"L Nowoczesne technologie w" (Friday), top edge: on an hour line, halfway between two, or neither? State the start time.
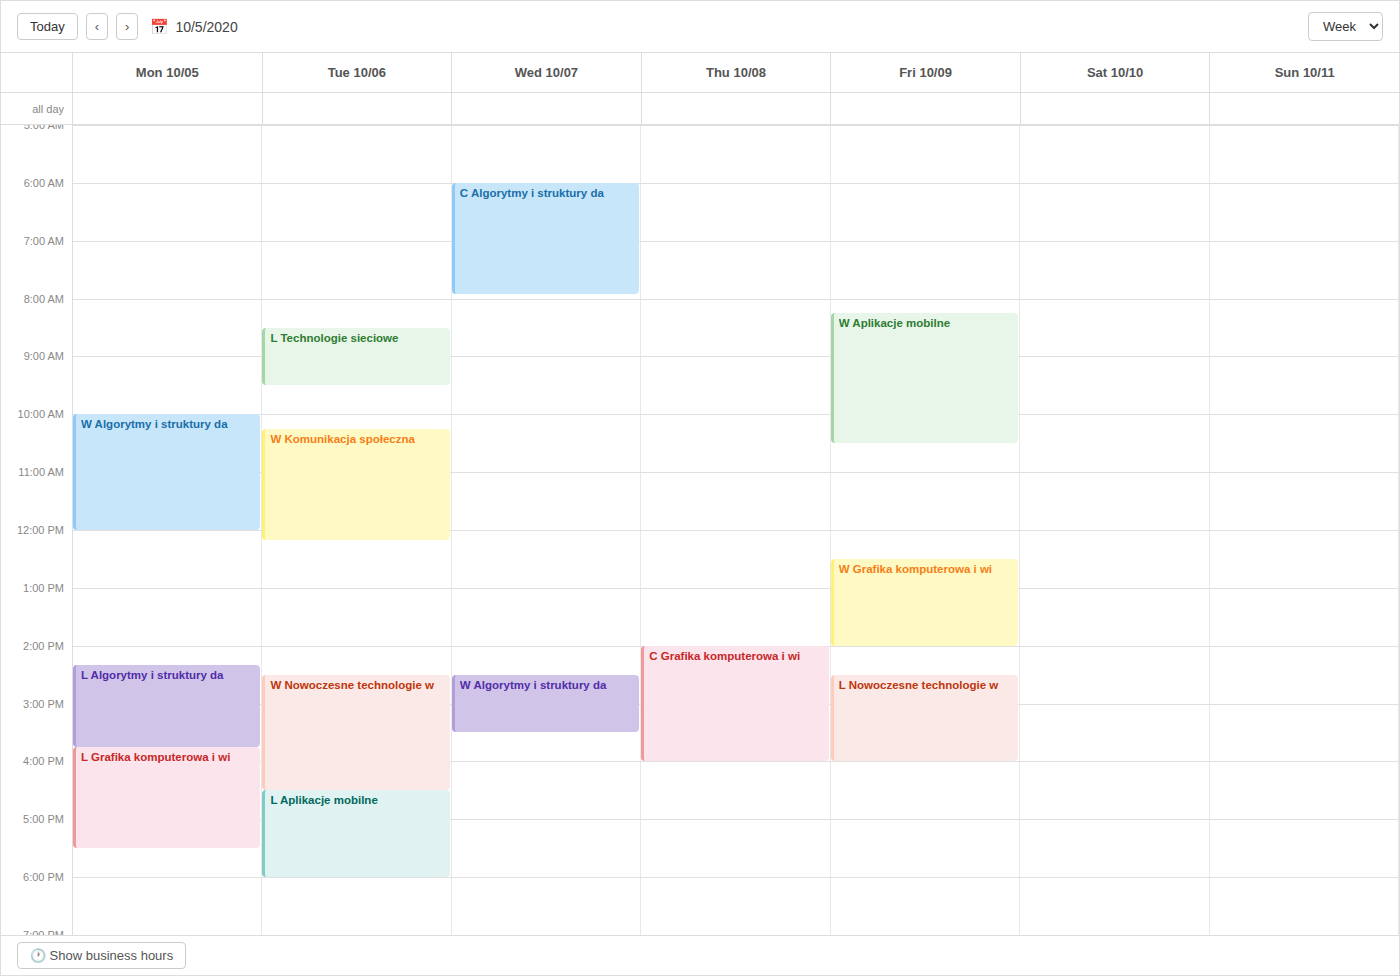
2:30 PM -- halfway between the 2 PM and 3 PM lines.